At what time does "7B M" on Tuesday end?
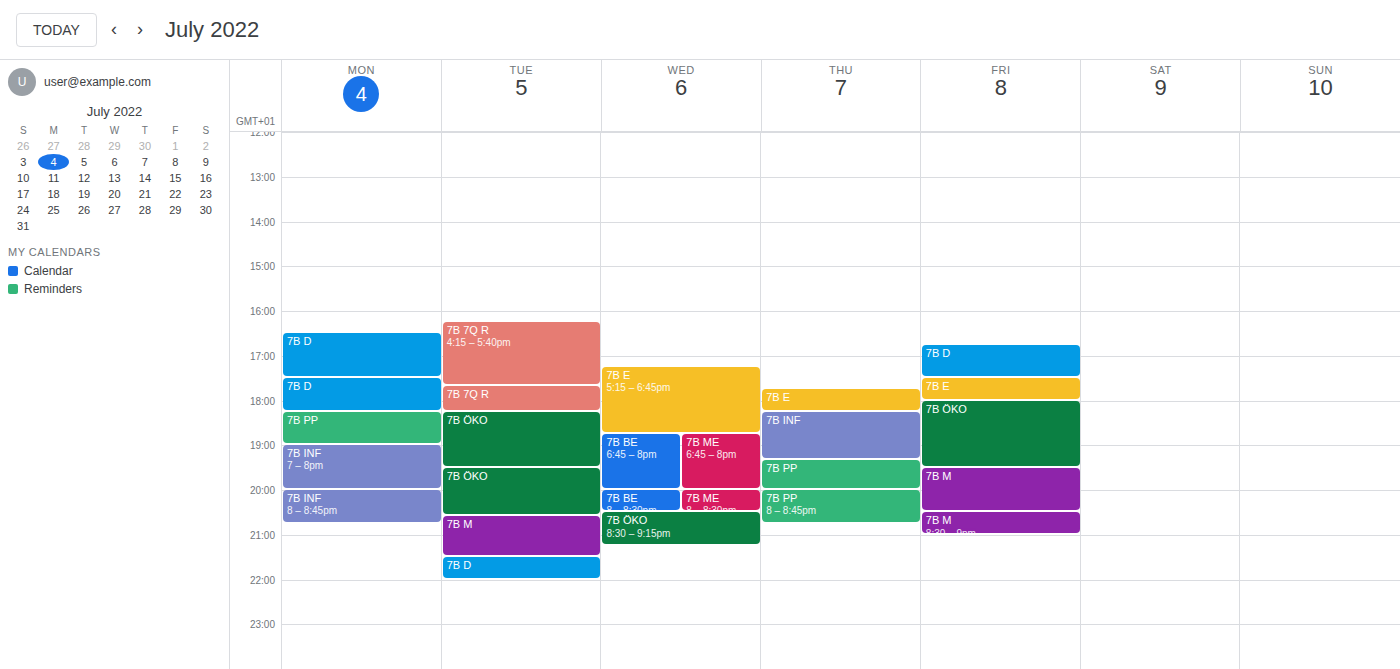
9:30 PM